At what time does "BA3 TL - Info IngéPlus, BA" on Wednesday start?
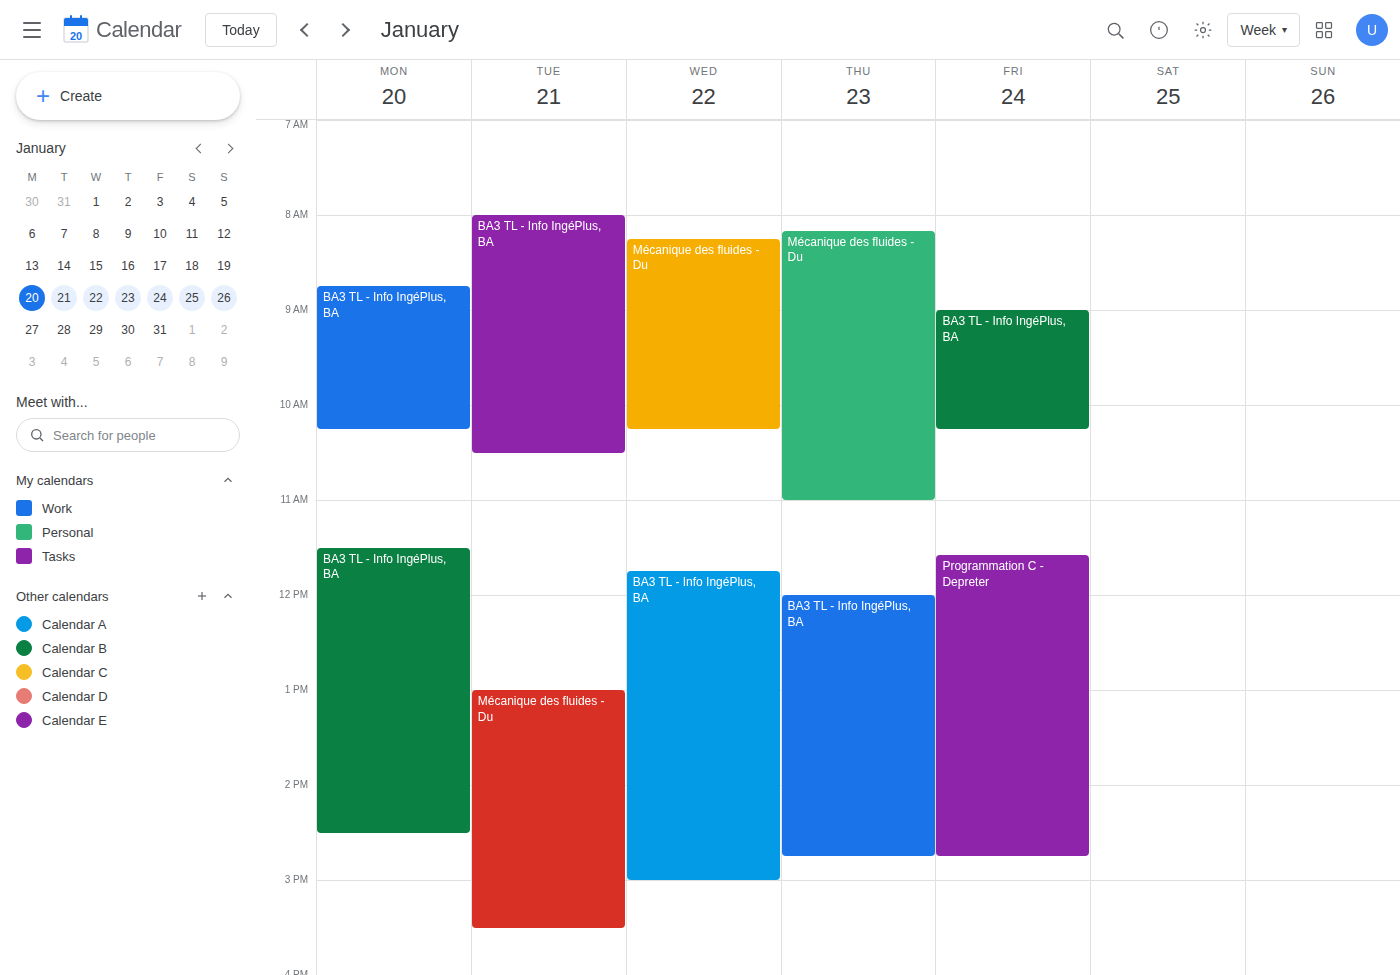
11:45 AM